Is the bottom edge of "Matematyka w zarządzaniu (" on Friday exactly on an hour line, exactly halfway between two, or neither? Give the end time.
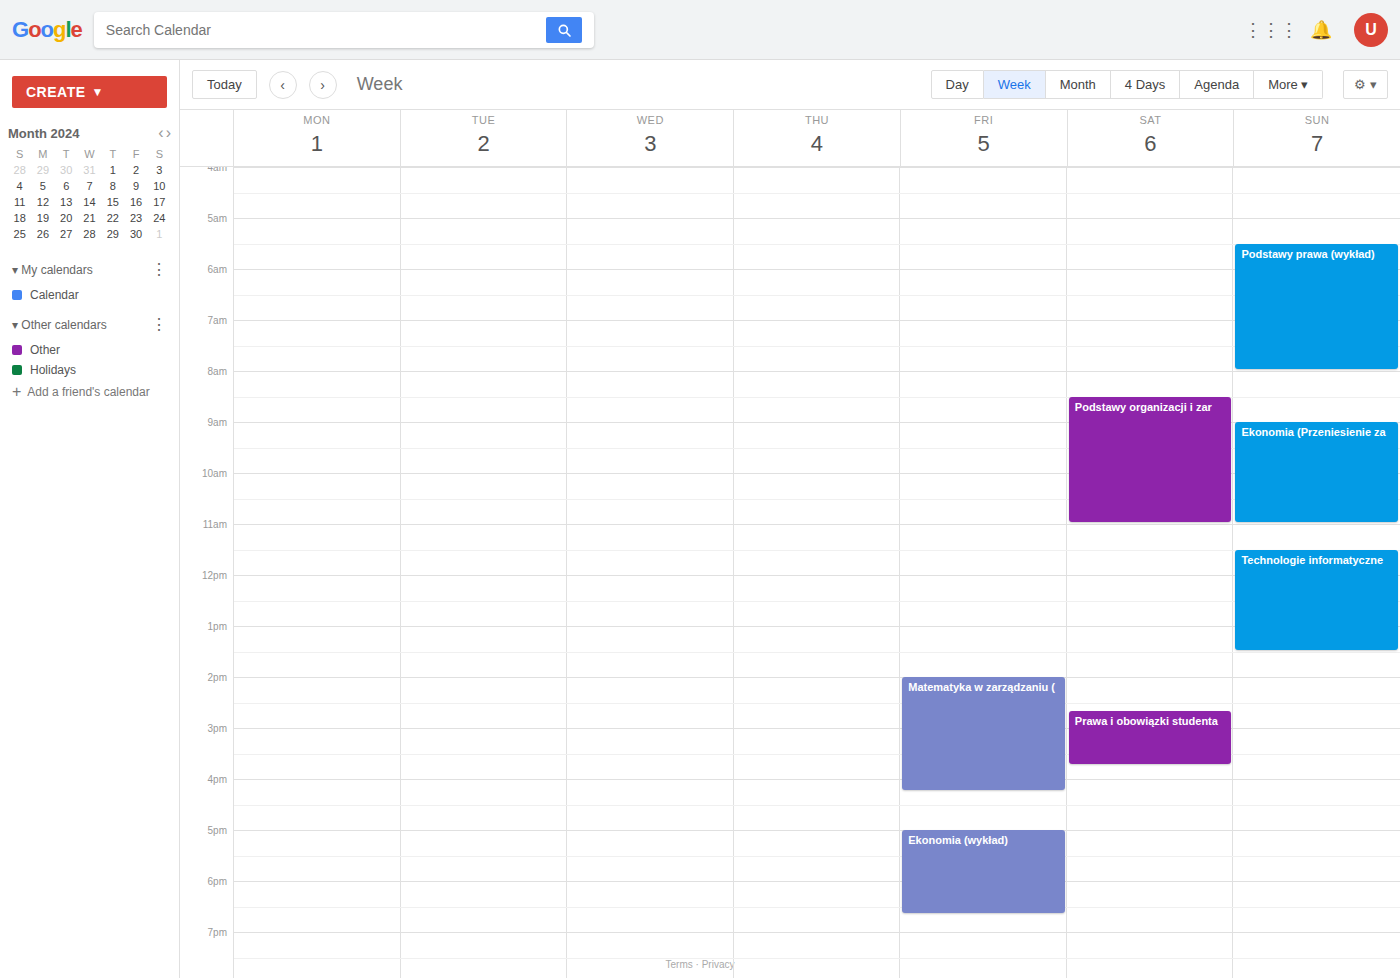
16:15 -- neither: a quarter of the way from the 16:00 line to the 17:00 line.